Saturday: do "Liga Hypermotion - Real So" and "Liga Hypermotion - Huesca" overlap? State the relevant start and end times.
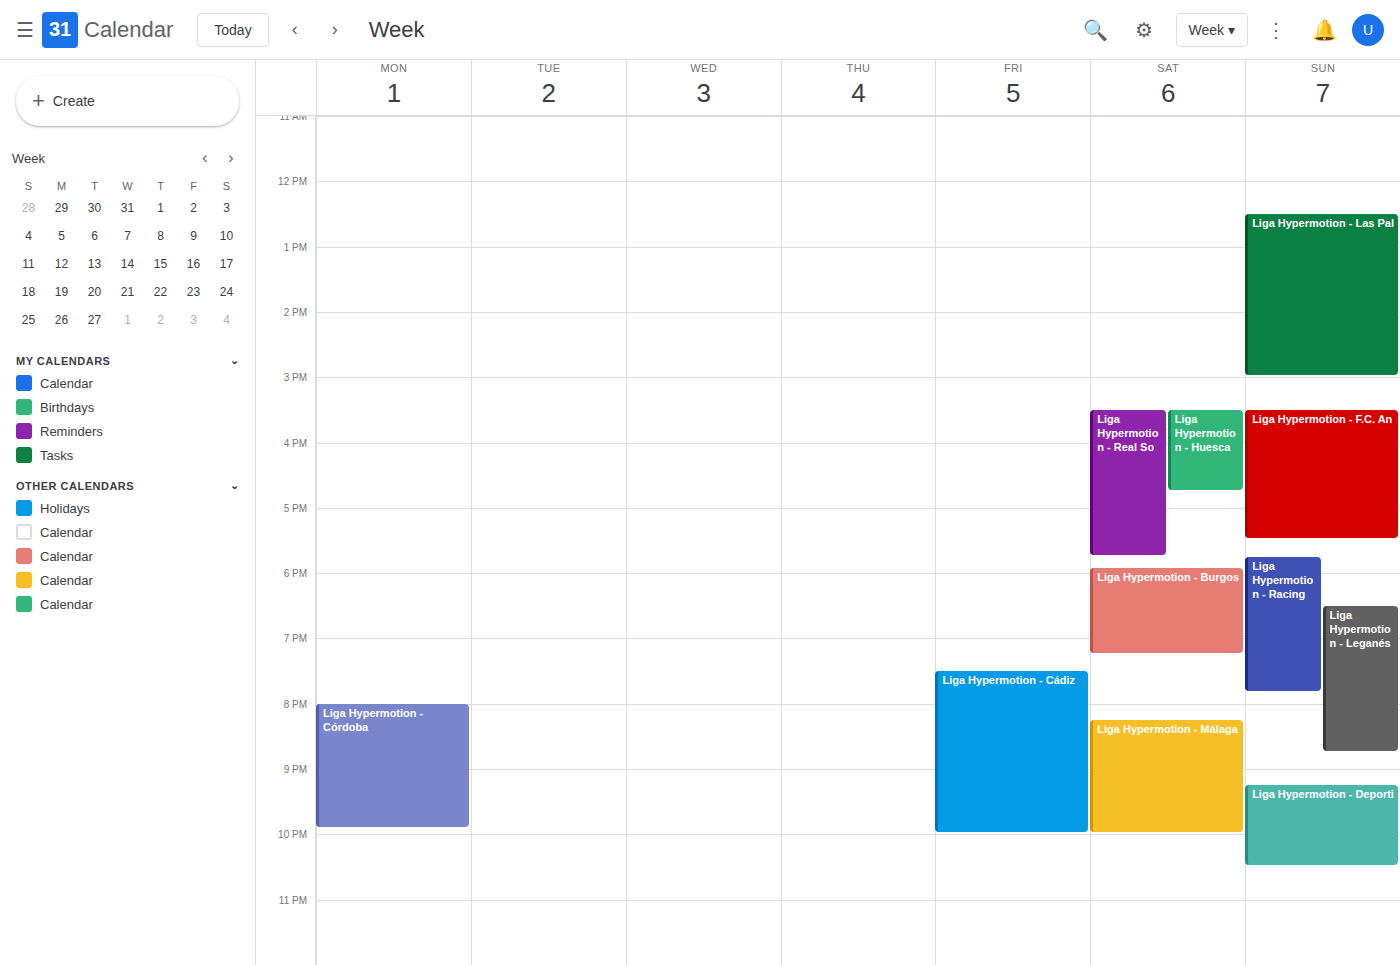
"Liga Hypermotion - Huesca" runs 3:30 PM to 4:45 PM, inside "Liga Hypermotion - Real So" -- they overlap.